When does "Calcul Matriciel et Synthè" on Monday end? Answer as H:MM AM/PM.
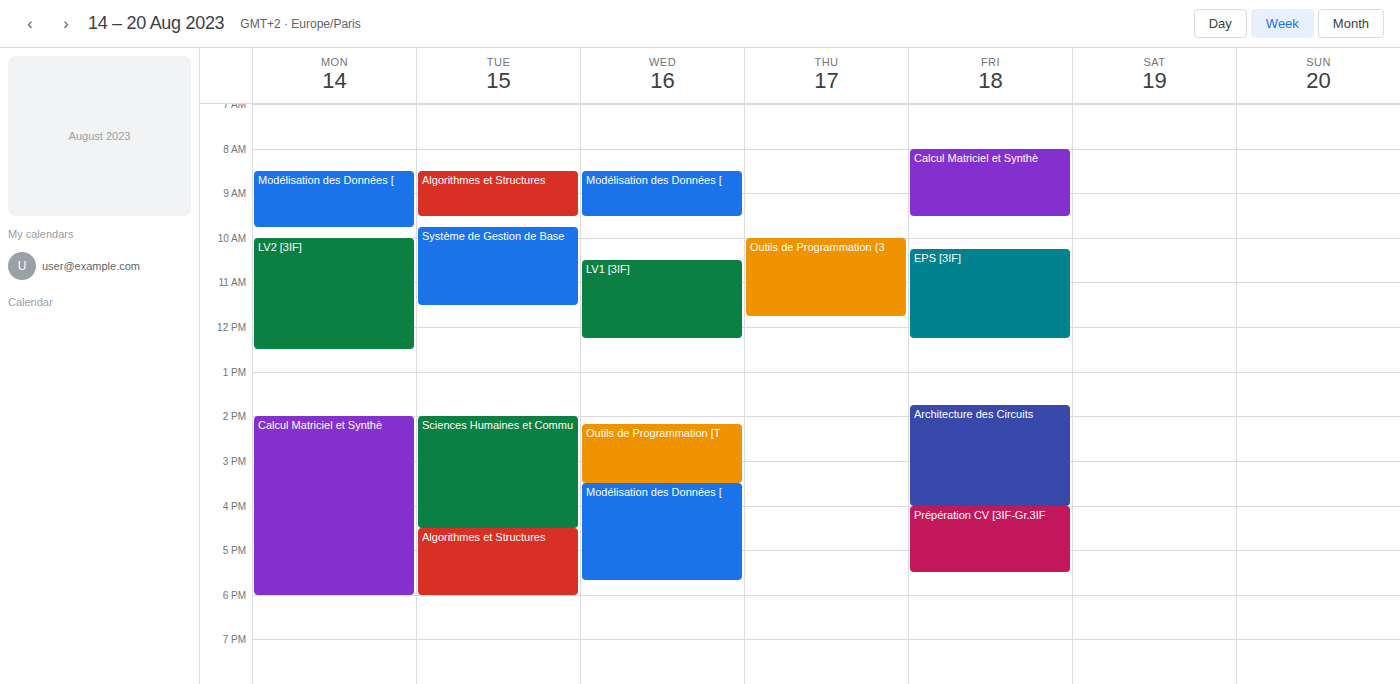
6:00 PM